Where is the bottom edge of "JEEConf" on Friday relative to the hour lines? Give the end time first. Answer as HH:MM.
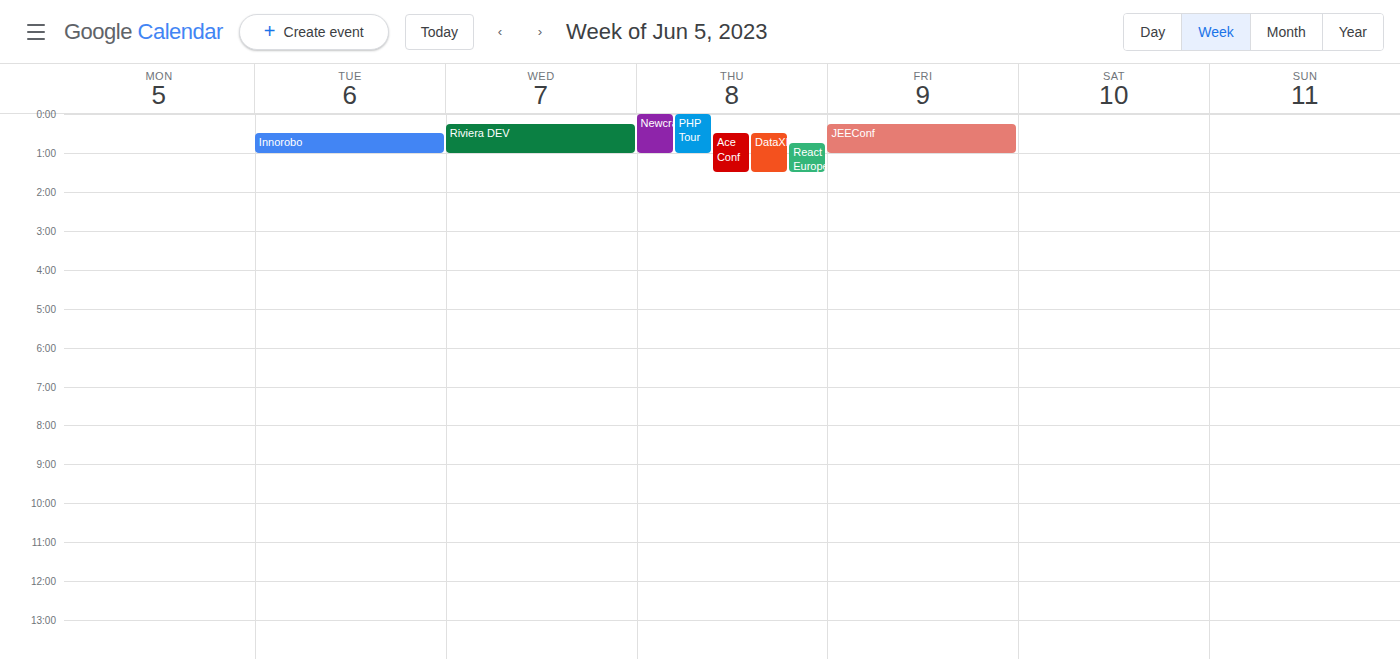
01:00 -- exactly on the 01:00 line.